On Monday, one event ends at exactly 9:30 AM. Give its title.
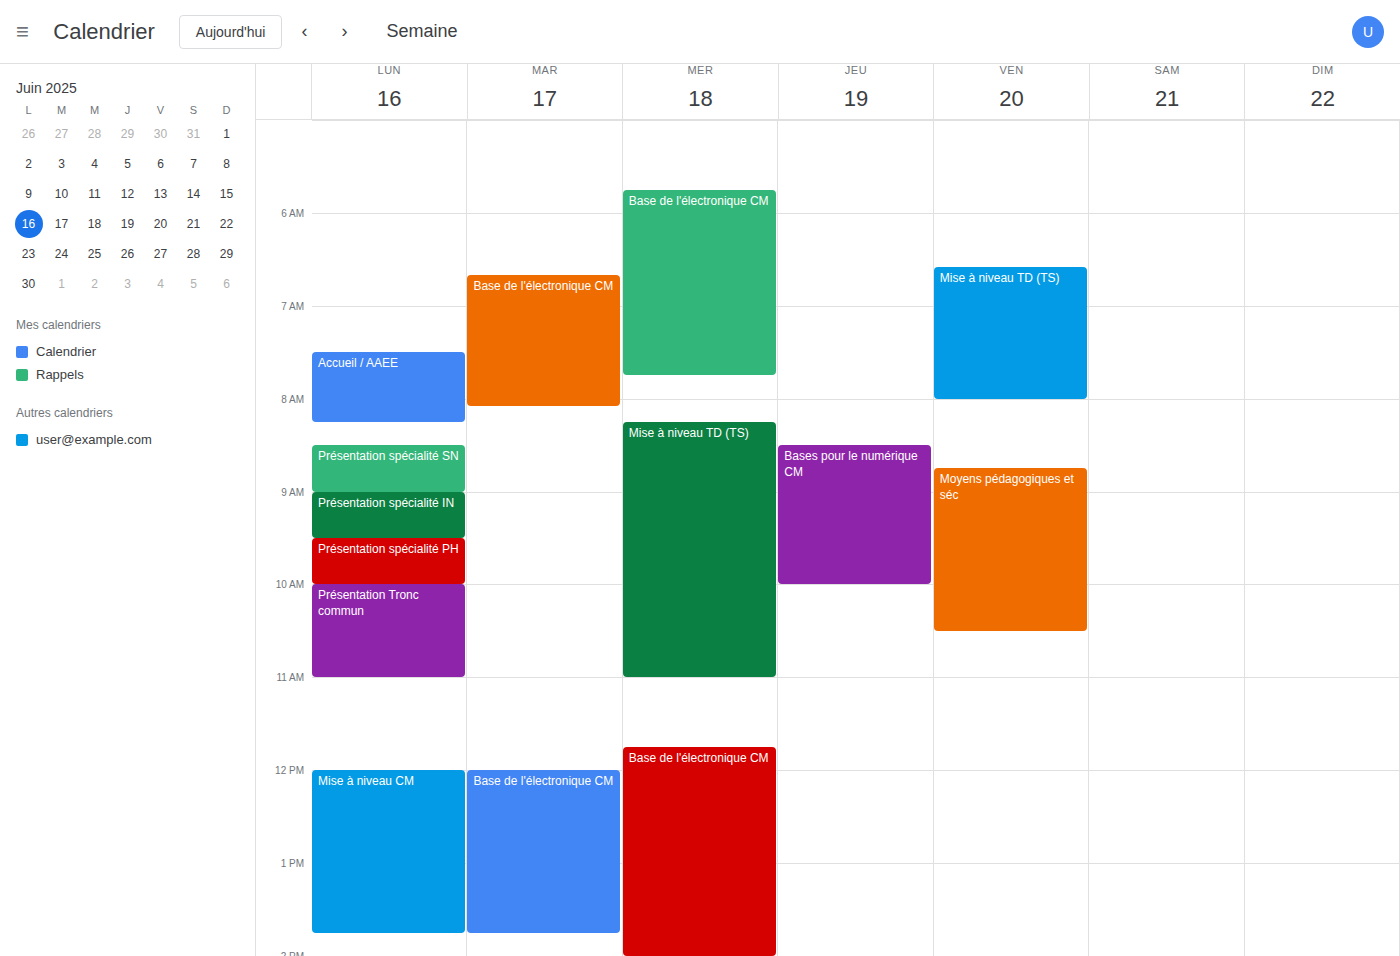
"Présentation spécialité IN"